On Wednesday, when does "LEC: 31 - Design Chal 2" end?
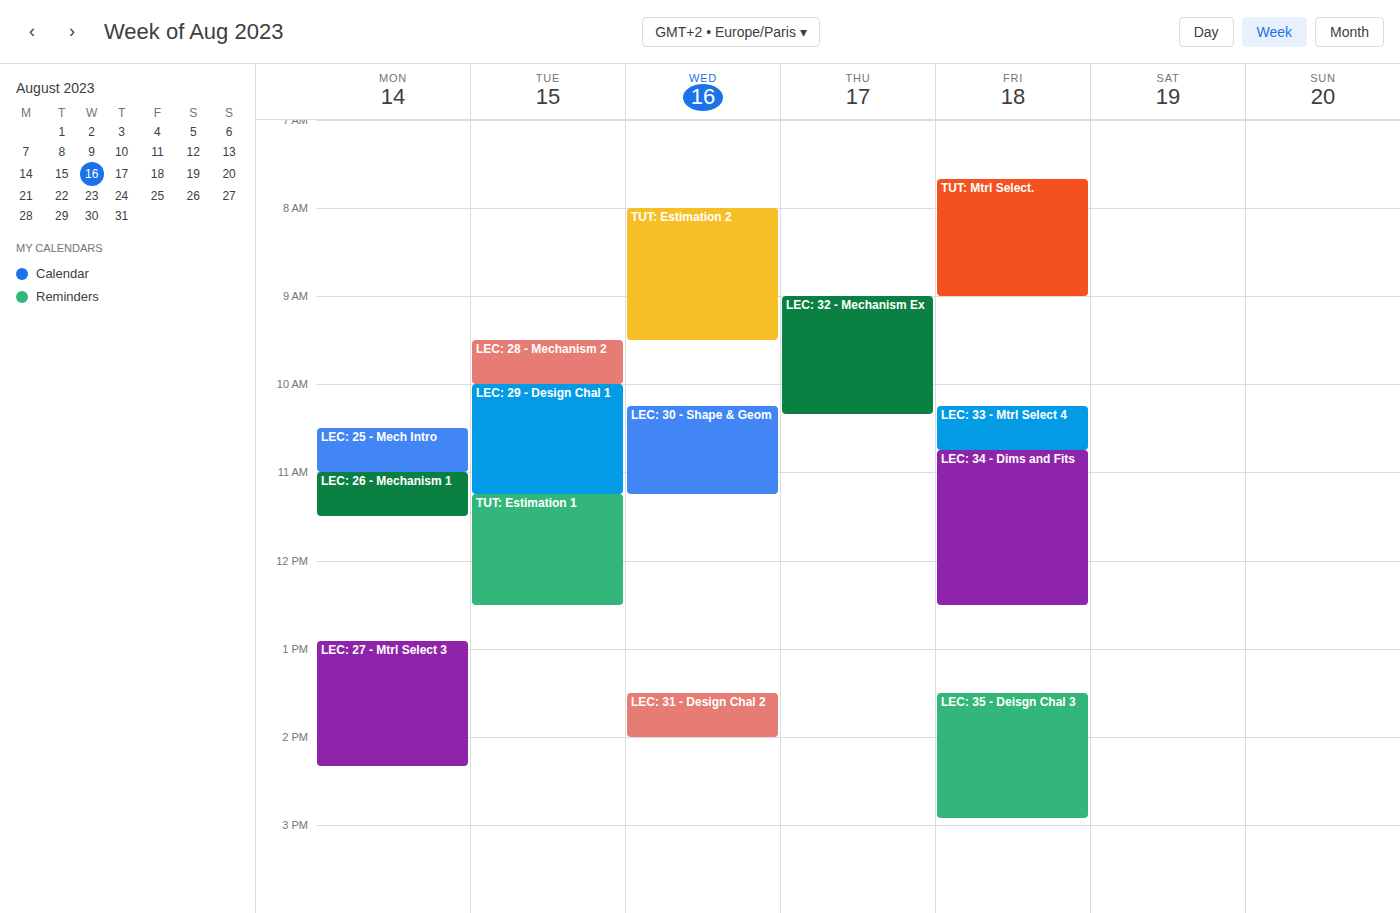
2:00 PM